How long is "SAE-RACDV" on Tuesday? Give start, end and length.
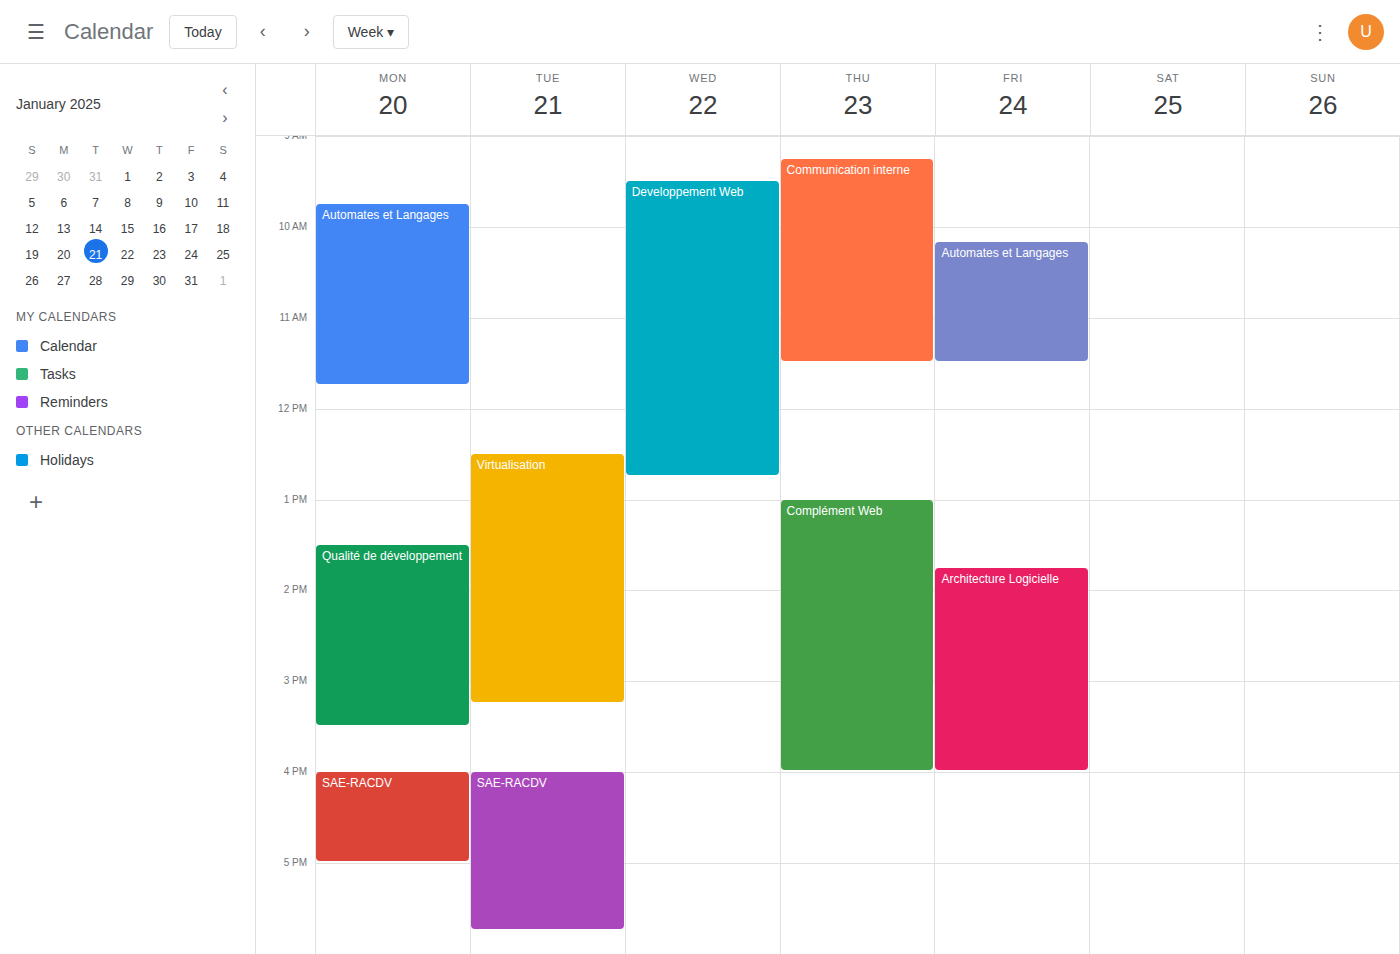
4:00 PM to 5:45 PM, 1 hour 45 minutes